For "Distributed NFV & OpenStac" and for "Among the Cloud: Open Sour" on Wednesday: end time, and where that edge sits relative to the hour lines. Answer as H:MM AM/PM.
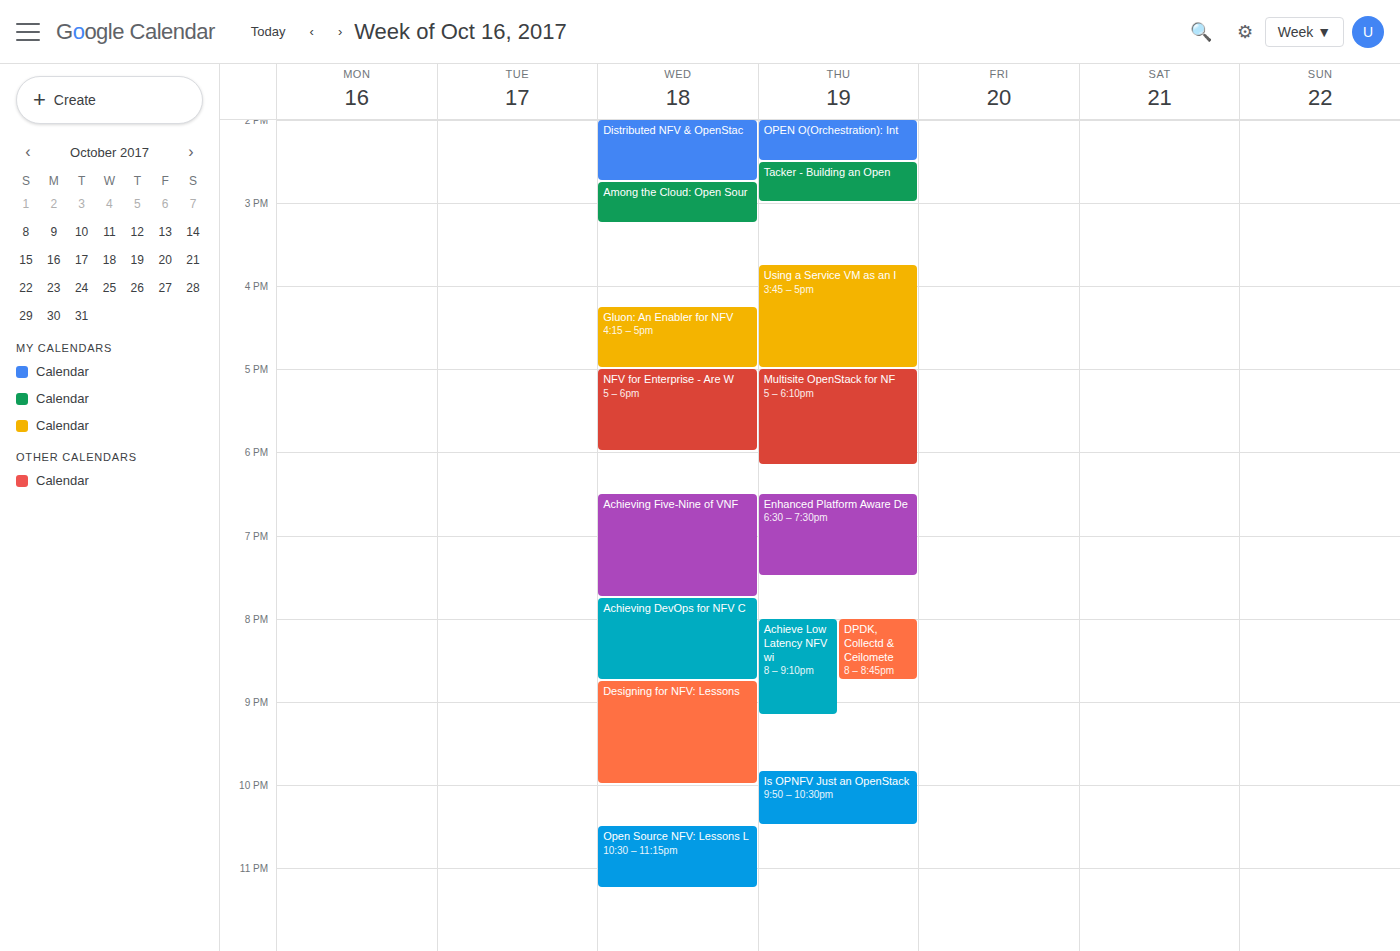
"Distributed NFV & OpenStac": 2:45 PM, neither: three quarters of the way from the 2 PM line to the 3 PM line. "Among the Cloud: Open Sour": 3:15 PM, neither: a quarter of the way from the 3 PM line to the 4 PM line.